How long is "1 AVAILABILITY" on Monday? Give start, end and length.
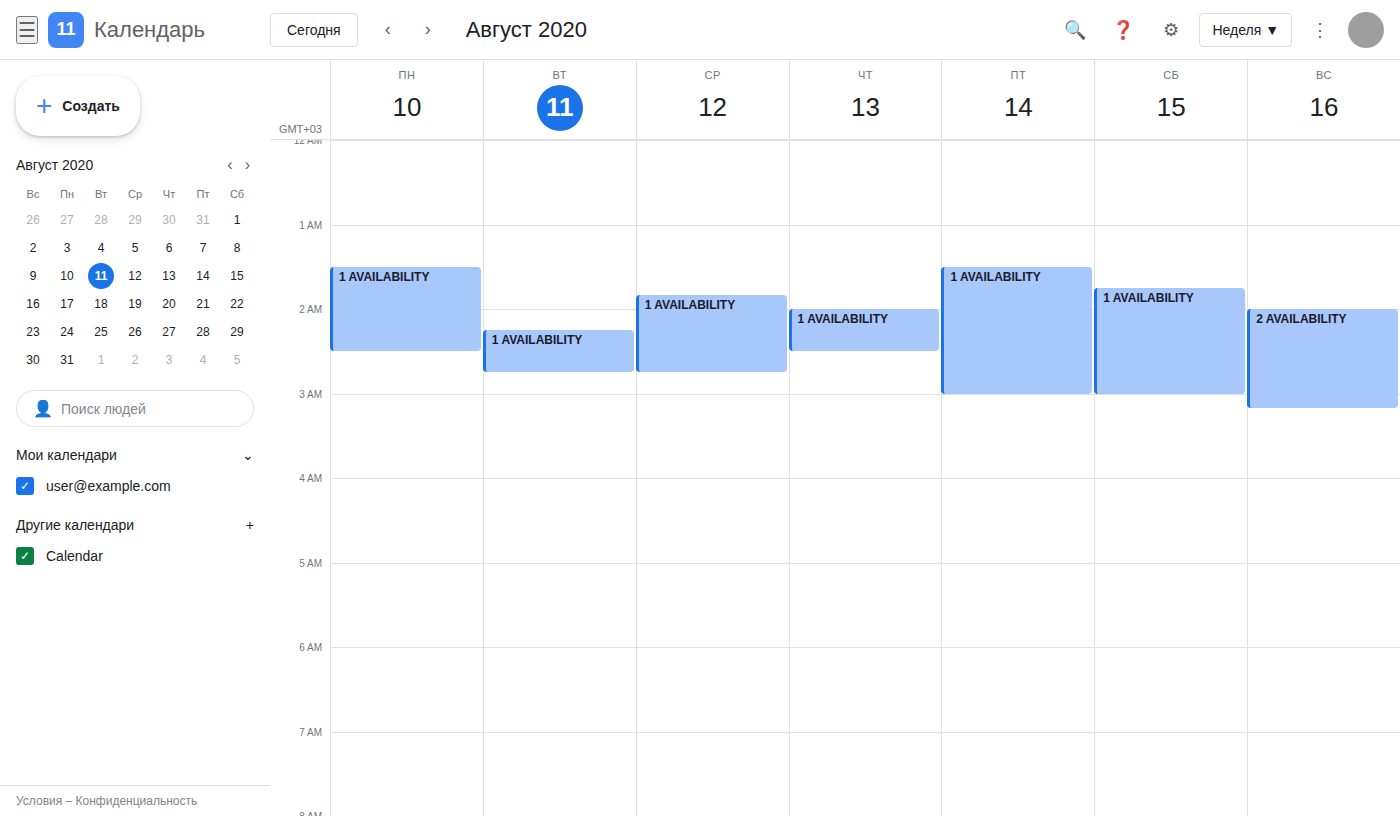
1:30 AM to 2:30 AM, 1 hour